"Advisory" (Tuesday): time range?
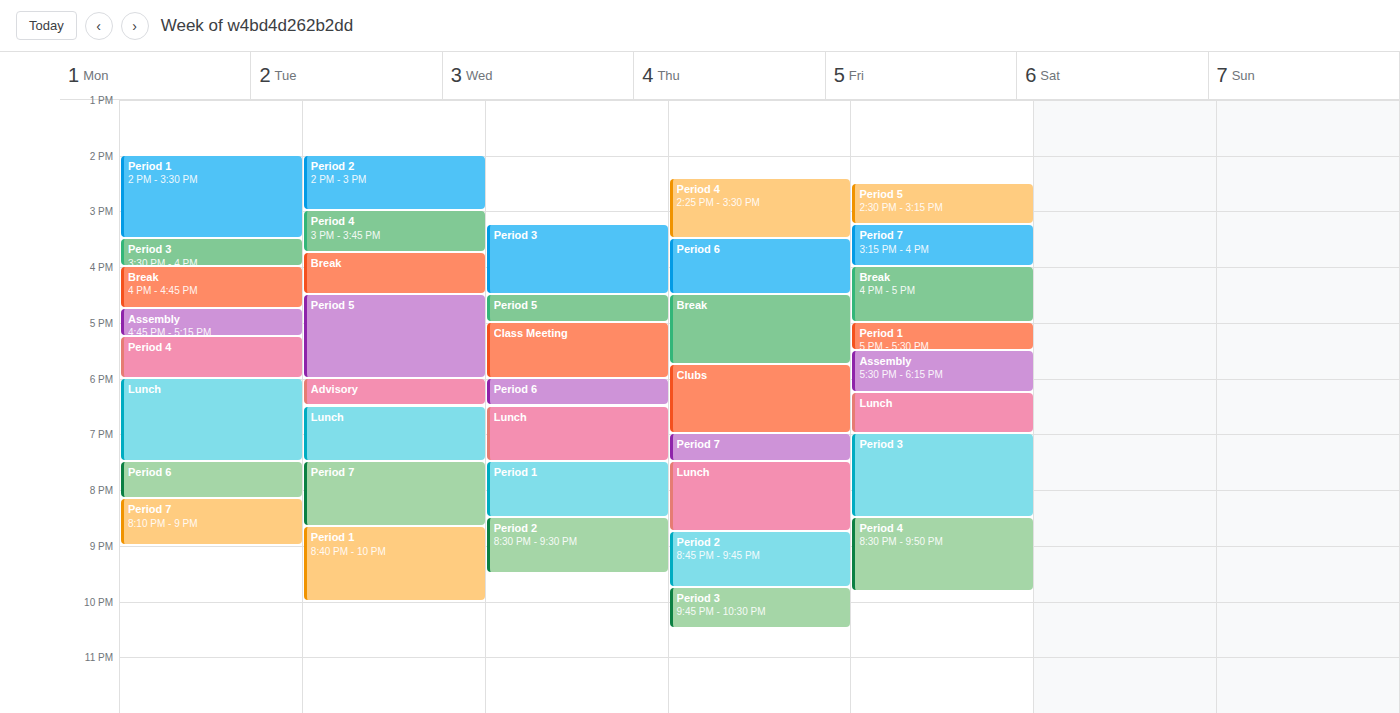
6:00 PM to 6:30 PM